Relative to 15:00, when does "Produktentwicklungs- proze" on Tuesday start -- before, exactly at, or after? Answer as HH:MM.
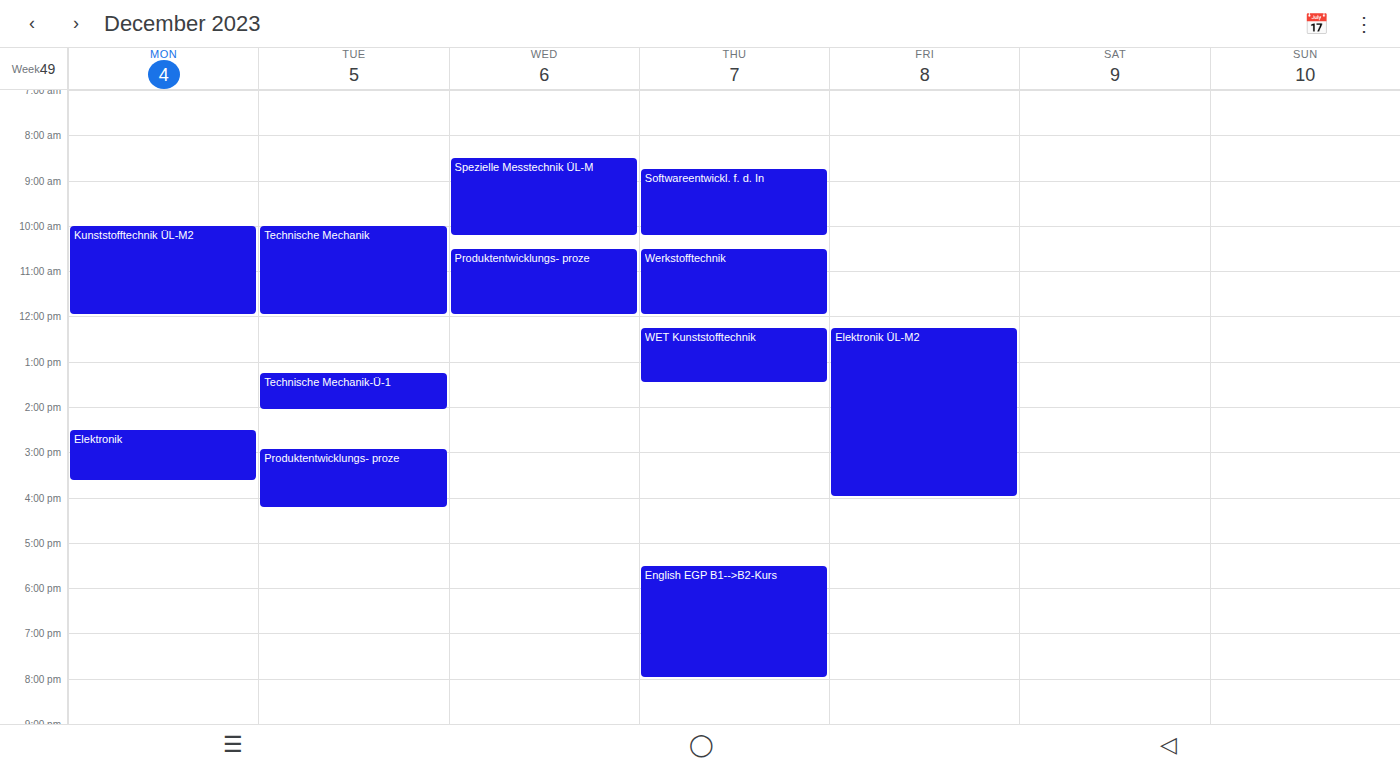
14:55 -- before 15:00, 5 minutes above the 15:00 line.